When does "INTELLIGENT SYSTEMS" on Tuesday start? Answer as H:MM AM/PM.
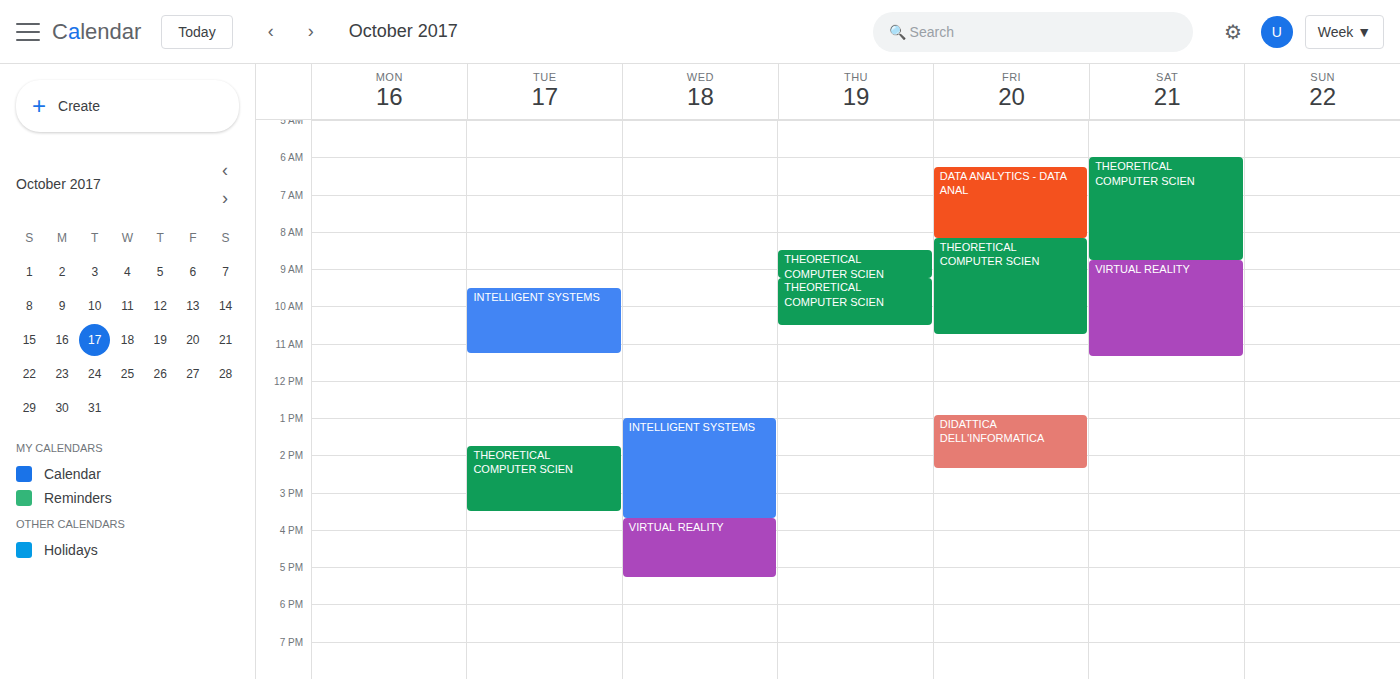
9:30 AM